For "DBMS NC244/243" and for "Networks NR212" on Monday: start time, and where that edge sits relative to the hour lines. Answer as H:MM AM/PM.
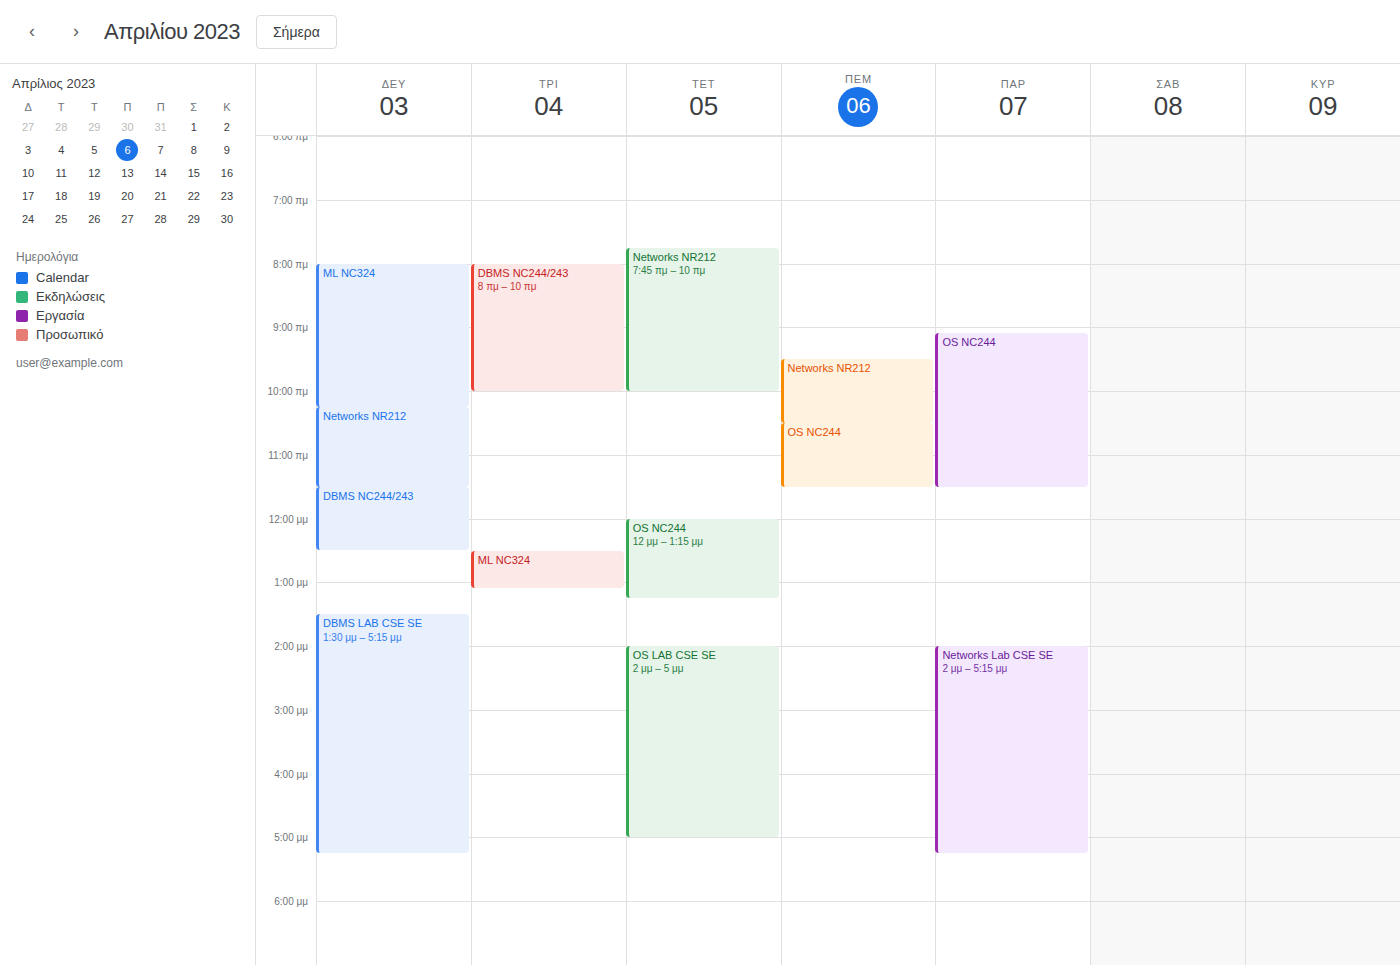
"DBMS NC244/243": 11:30 AM, halfway between the 11 AM and 12 PM lines. "Networks NR212": 10:15 AM, neither: a quarter of the way from the 10 AM line to the 11 AM line.